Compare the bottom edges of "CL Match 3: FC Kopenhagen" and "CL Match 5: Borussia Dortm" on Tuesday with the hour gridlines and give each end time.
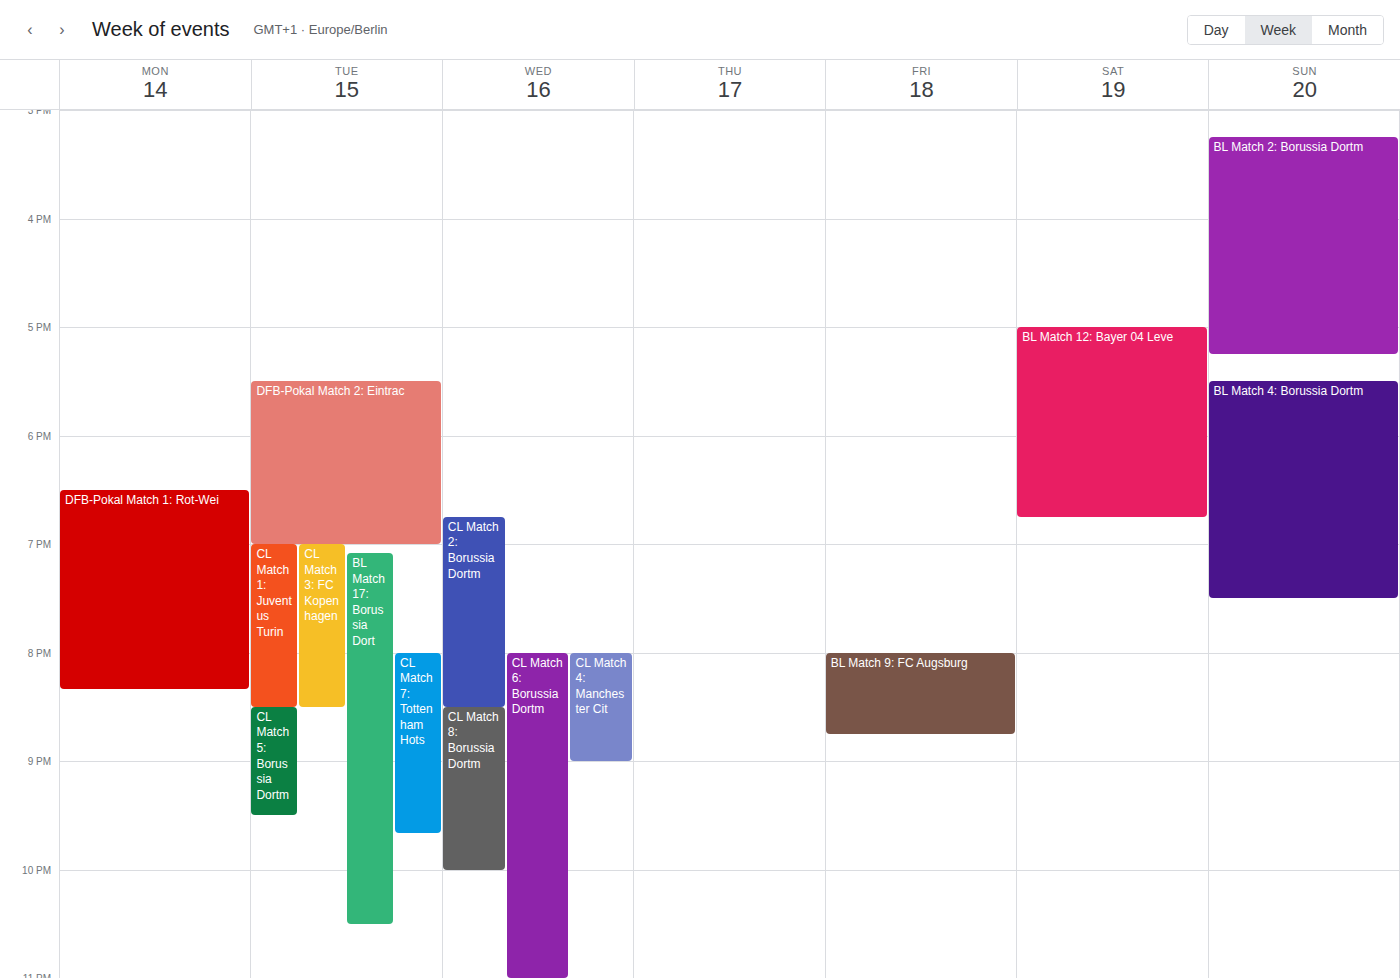
"CL Match 3: FC Kopenhagen": 8:30 PM, halfway between the 8 PM and 9 PM lines. "CL Match 5: Borussia Dortm": 9:30 PM, halfway between the 9 PM and 10 PM lines.